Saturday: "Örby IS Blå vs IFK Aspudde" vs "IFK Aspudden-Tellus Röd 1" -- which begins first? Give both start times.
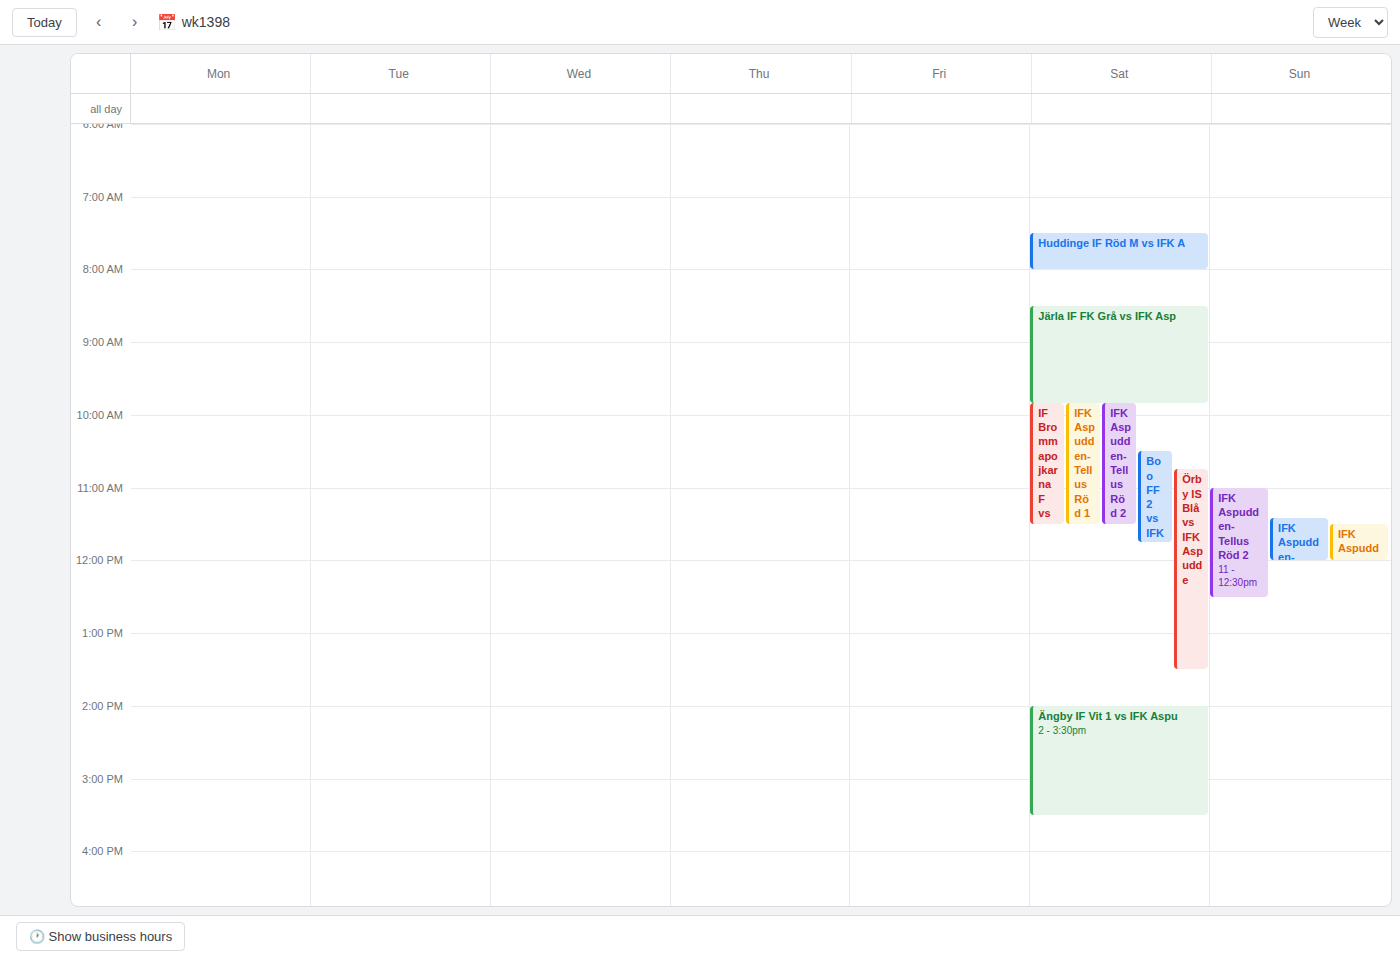
"IFK Aspudden-Tellus Röd 1" 9:50 AM; "Örby IS Blå vs IFK Aspudde" 10:45 AM.